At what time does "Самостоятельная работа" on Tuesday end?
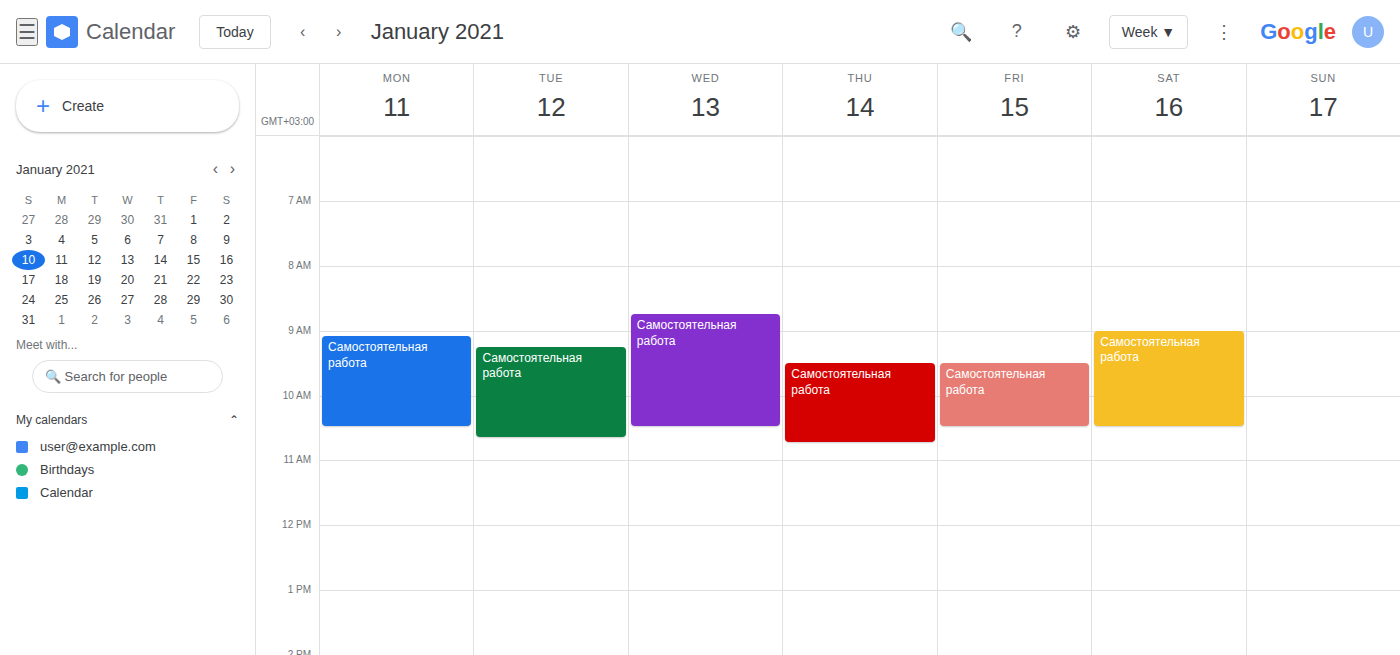
10:40